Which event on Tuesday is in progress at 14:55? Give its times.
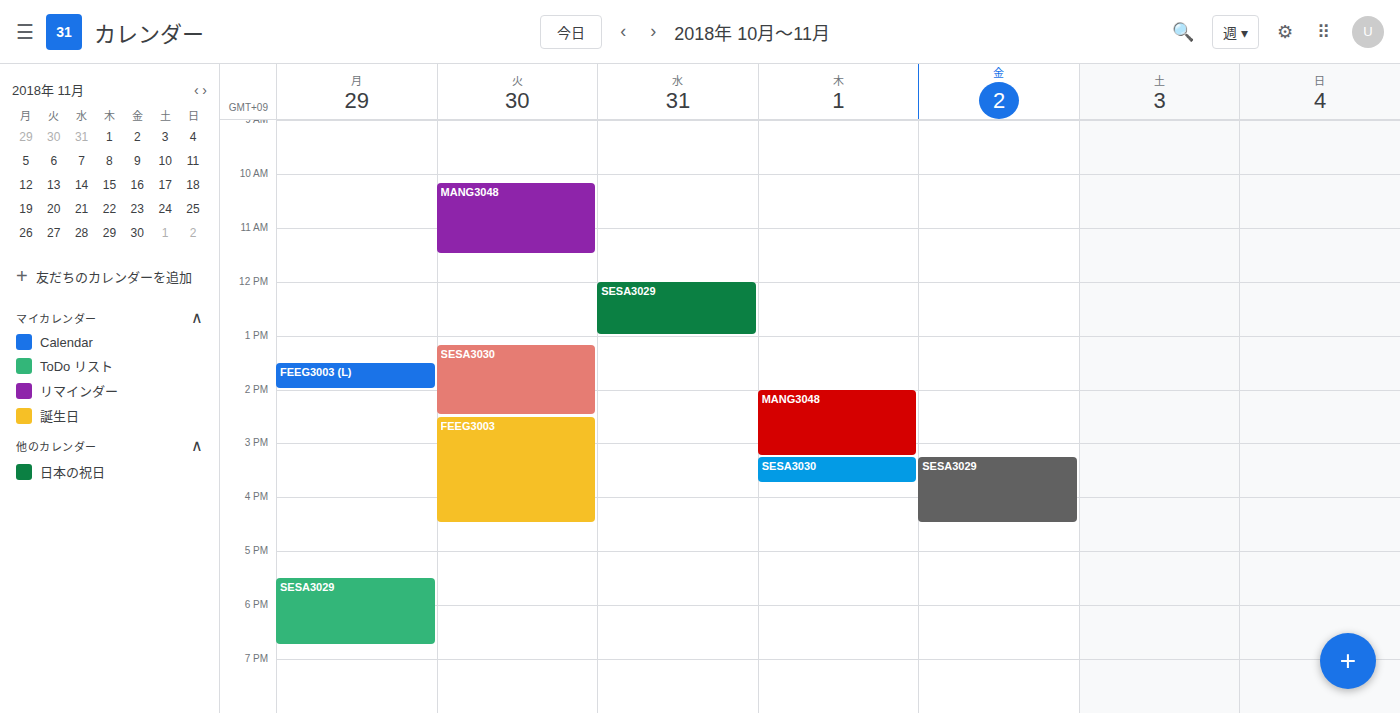
"FEEG3003", 14:30 to 16:30